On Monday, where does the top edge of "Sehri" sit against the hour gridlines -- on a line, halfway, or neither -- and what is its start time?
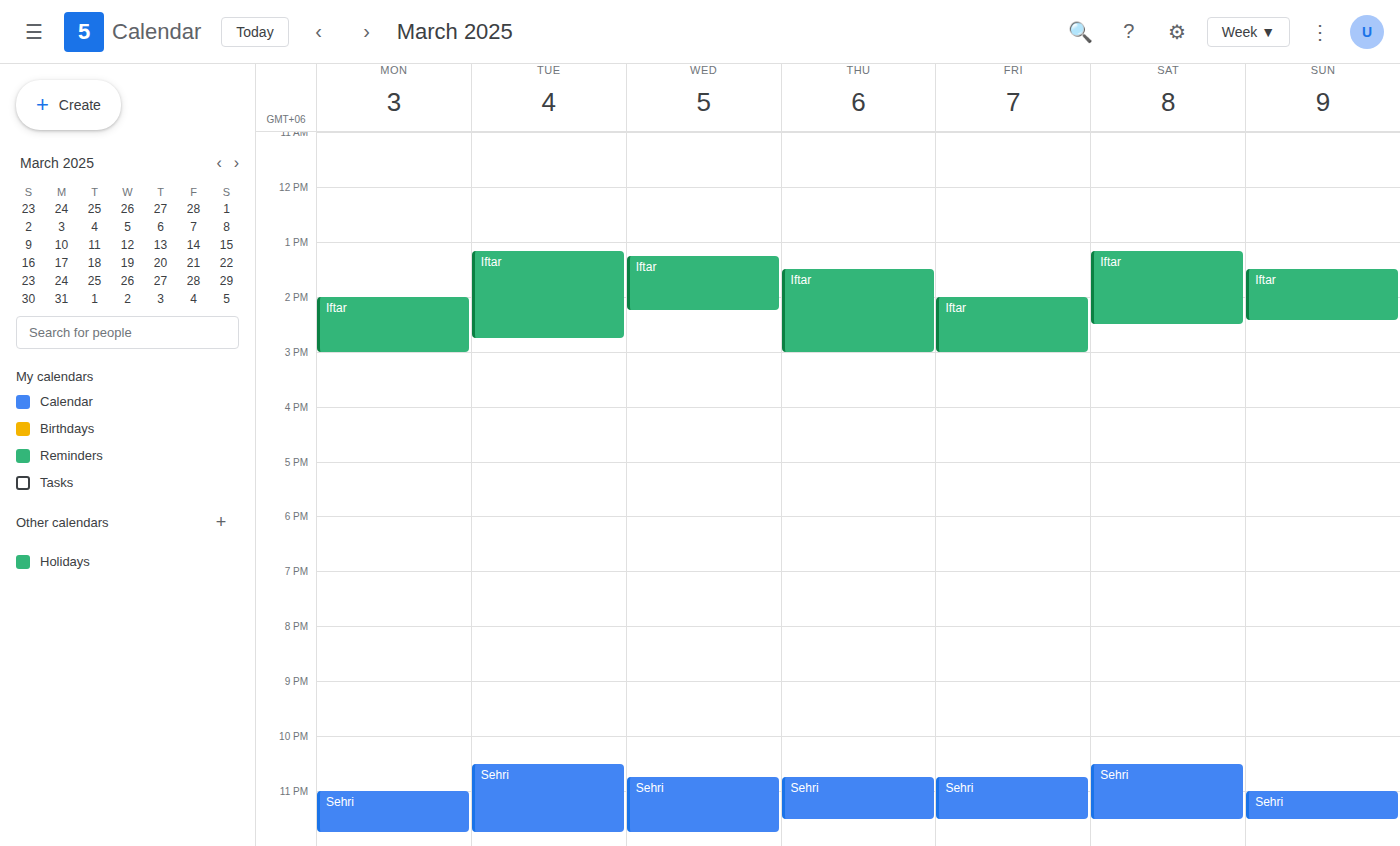
11:00 PM -- exactly on the 11 PM line.